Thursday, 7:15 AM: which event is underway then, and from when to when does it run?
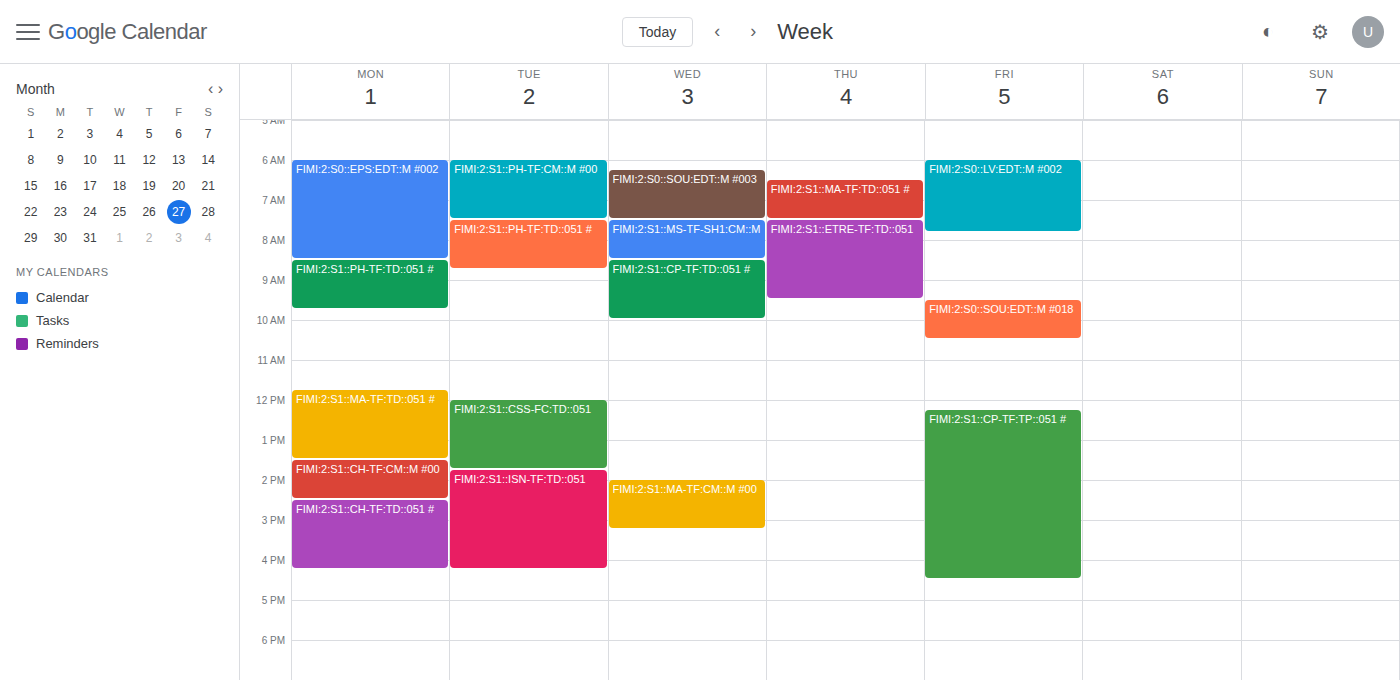
"FIMI:2:S1::MA-TF:TD::051 #", 6:30 AM to 7:30 AM